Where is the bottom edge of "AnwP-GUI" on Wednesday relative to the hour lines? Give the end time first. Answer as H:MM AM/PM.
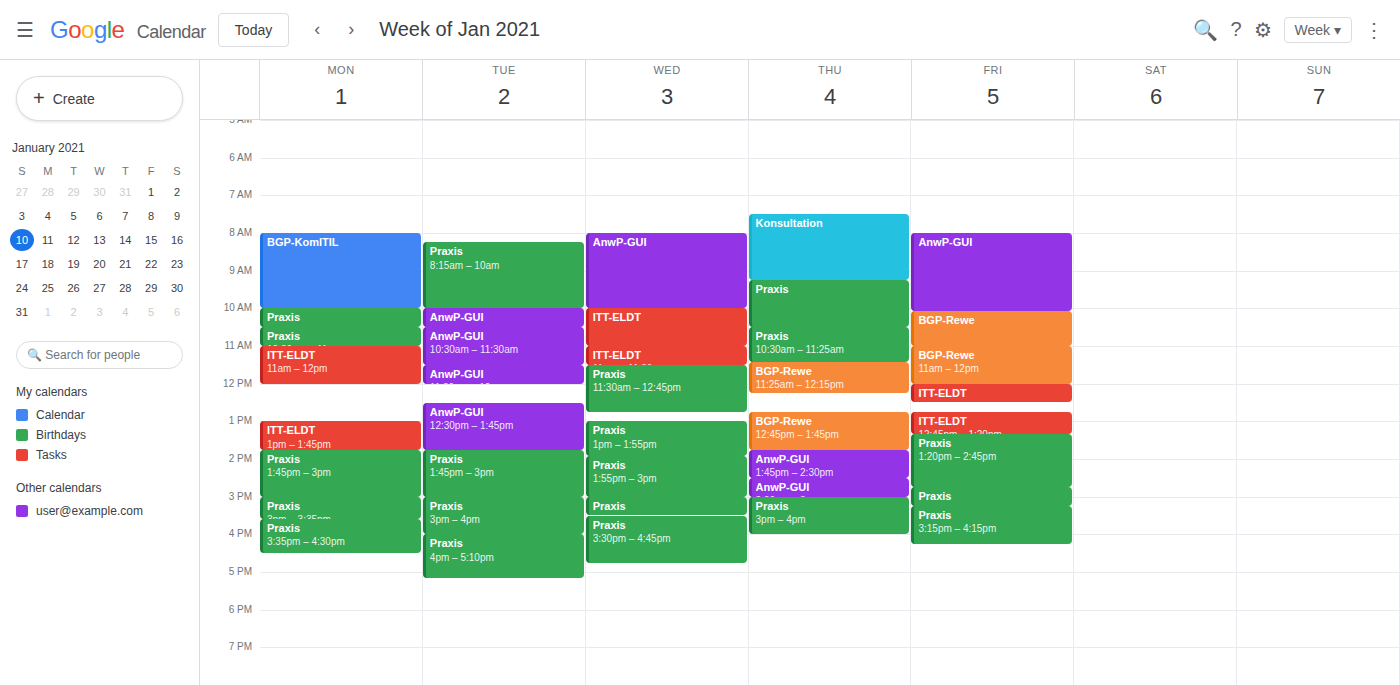
10:00 AM -- exactly on the 10 AM line.